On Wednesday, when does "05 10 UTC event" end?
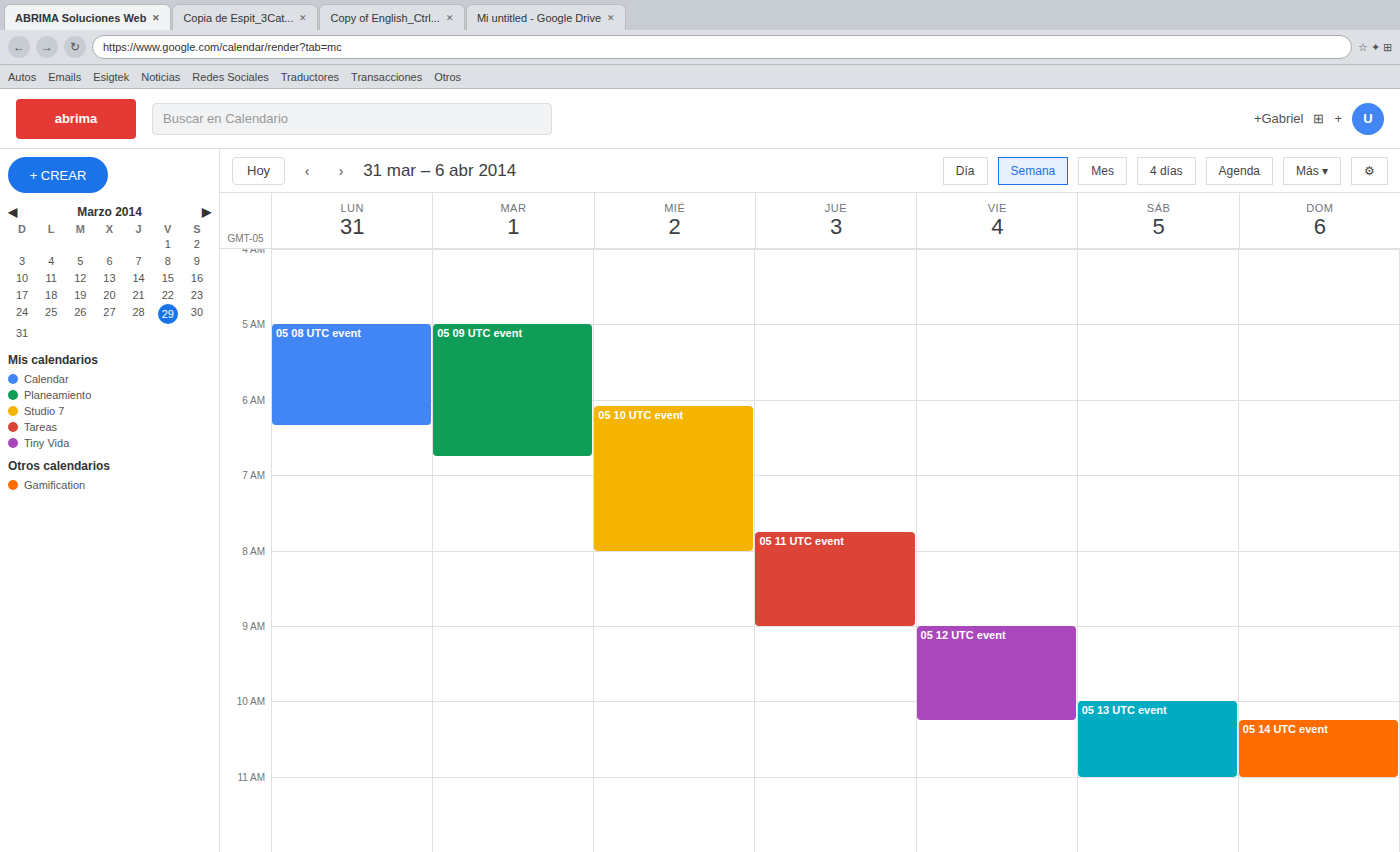
8:00 AM